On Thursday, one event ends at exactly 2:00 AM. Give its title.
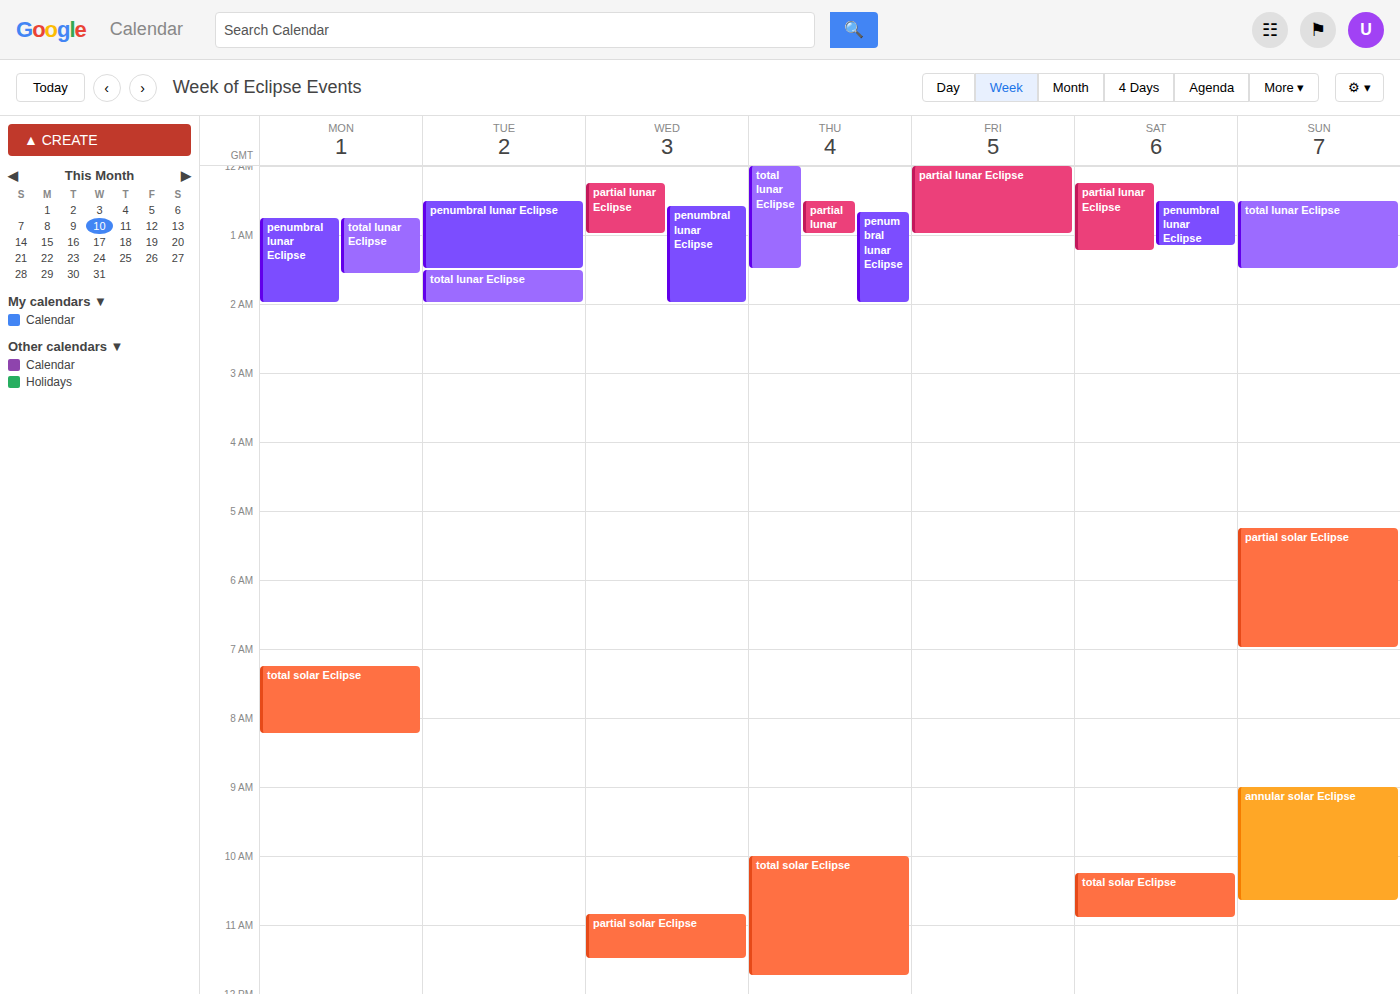
"penumbral lunar Eclipse"